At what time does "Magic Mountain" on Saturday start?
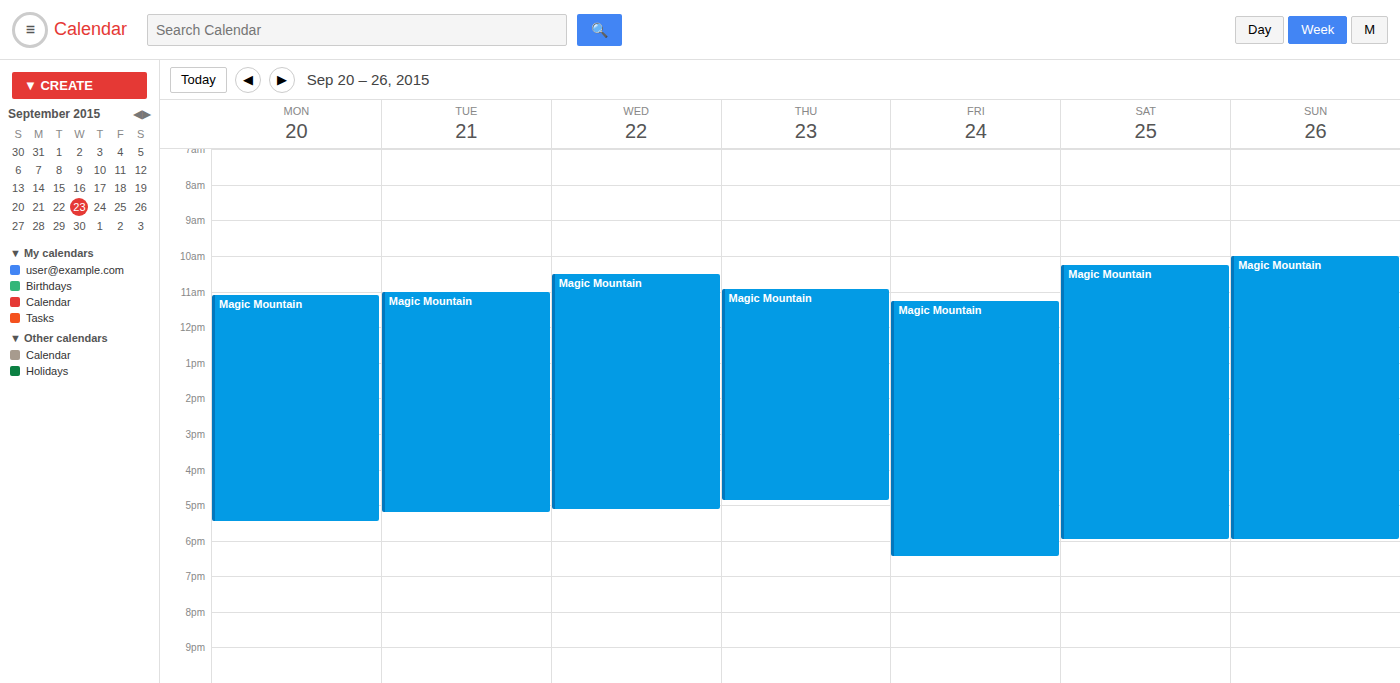
10:15 AM